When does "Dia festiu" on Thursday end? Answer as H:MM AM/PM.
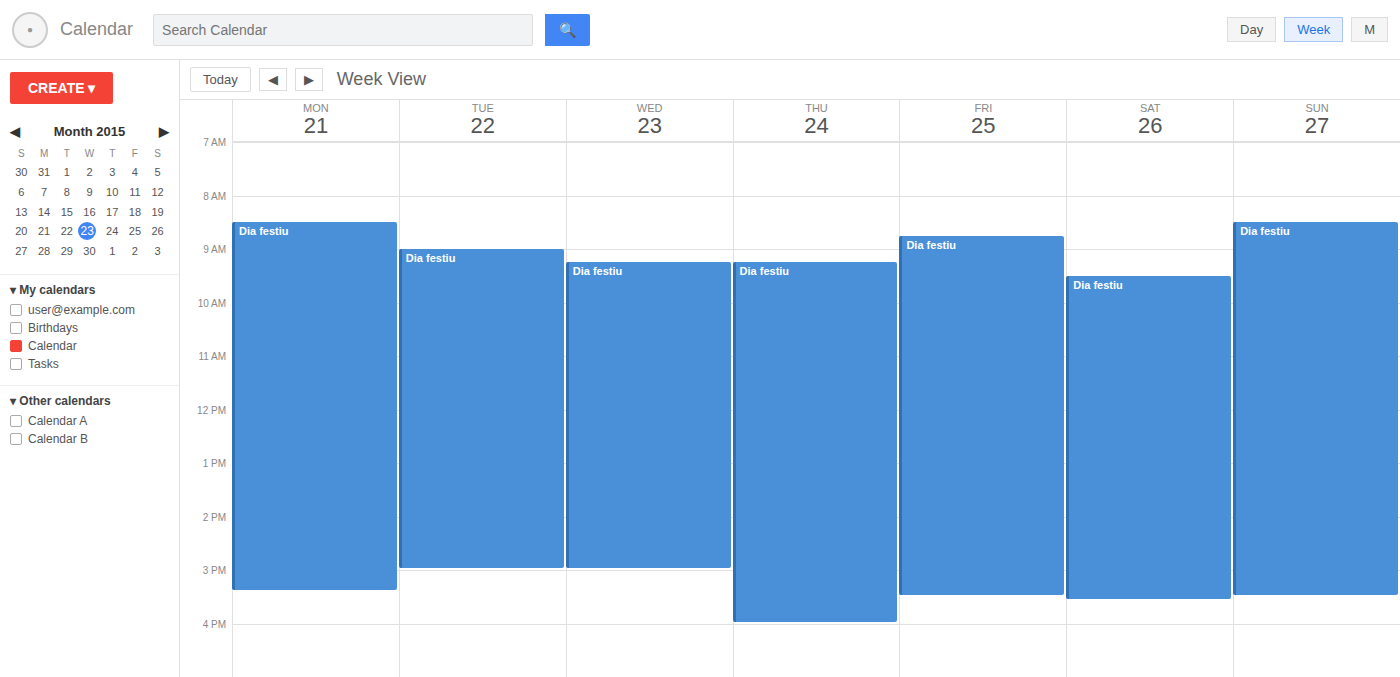
4:00 PM